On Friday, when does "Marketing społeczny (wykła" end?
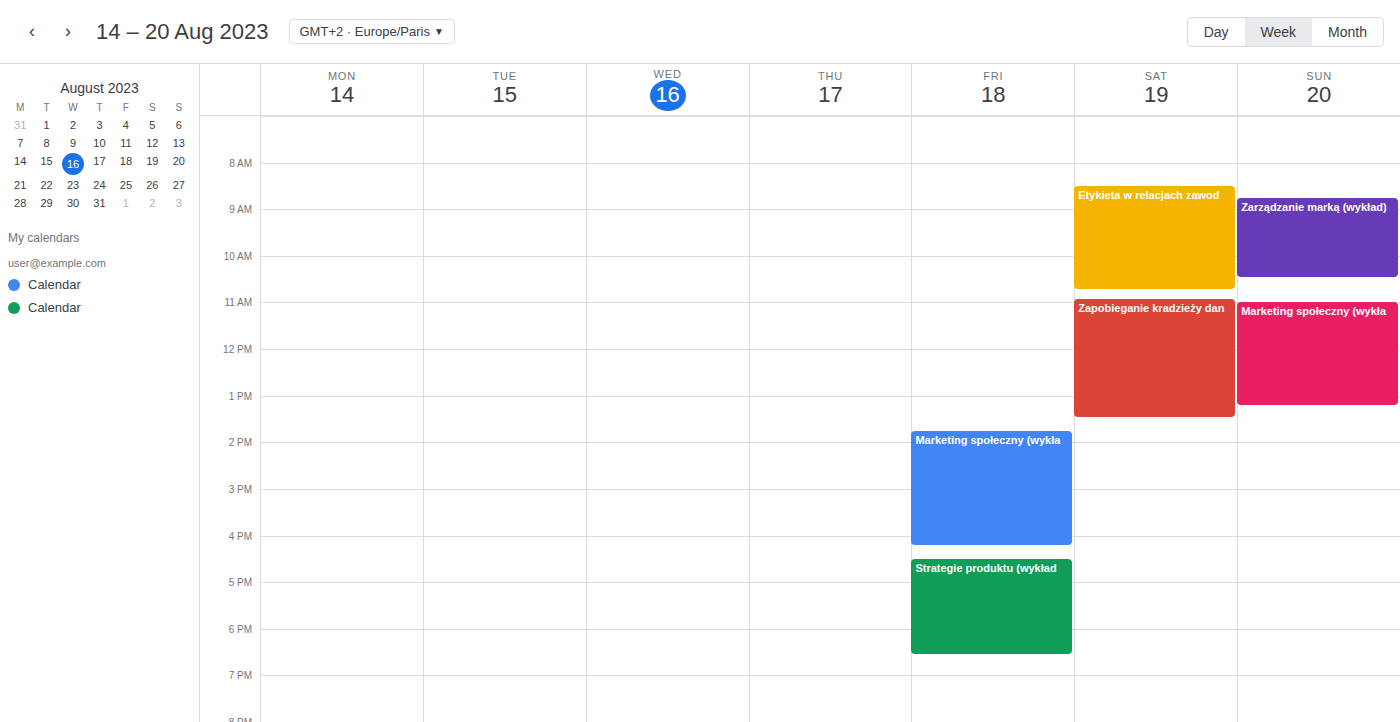
16:15